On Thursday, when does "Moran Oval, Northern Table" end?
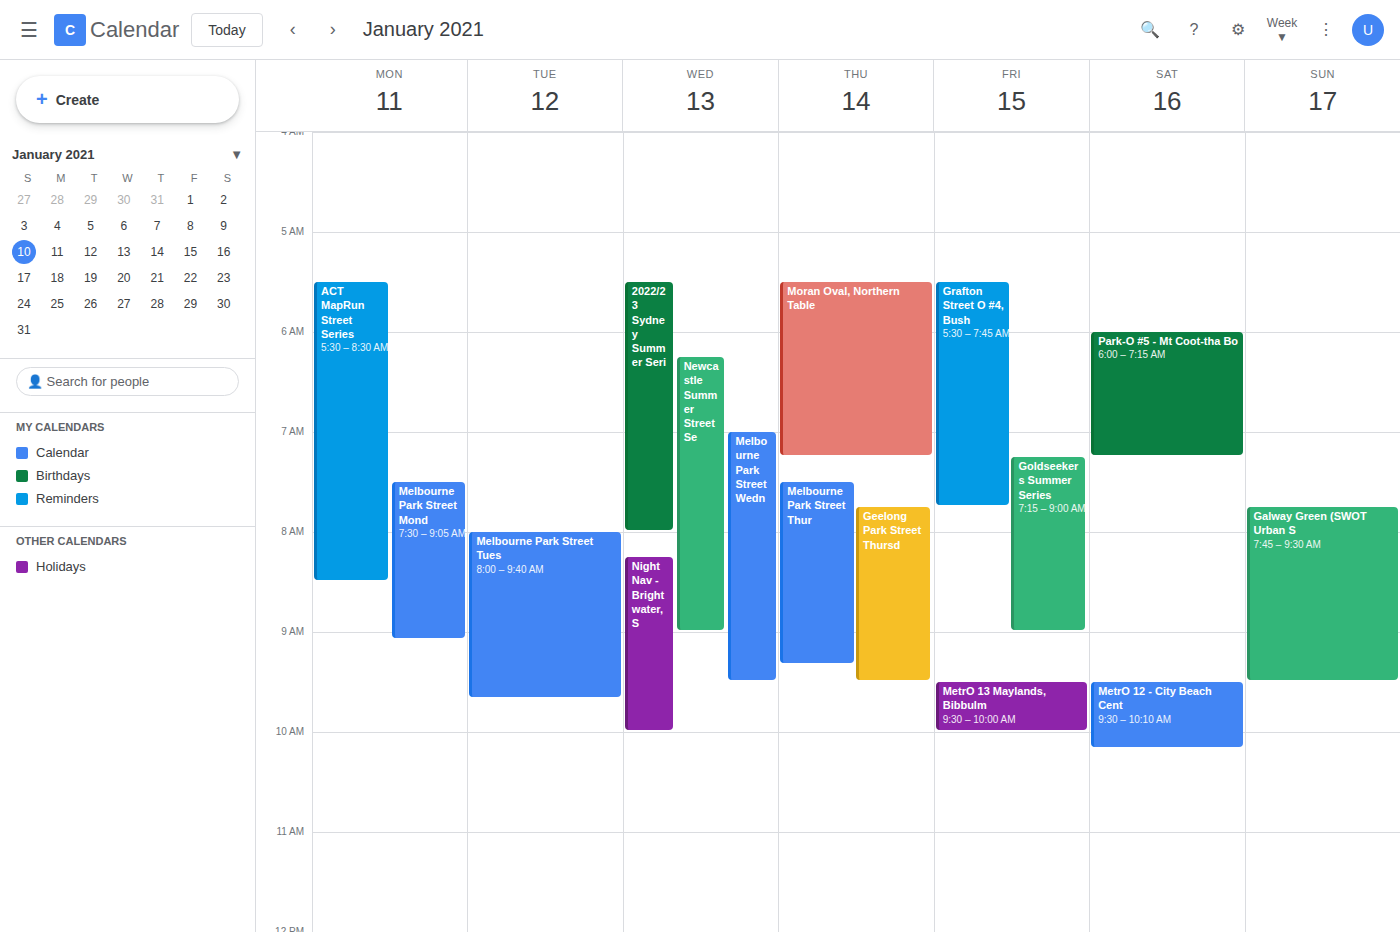
7:15 AM